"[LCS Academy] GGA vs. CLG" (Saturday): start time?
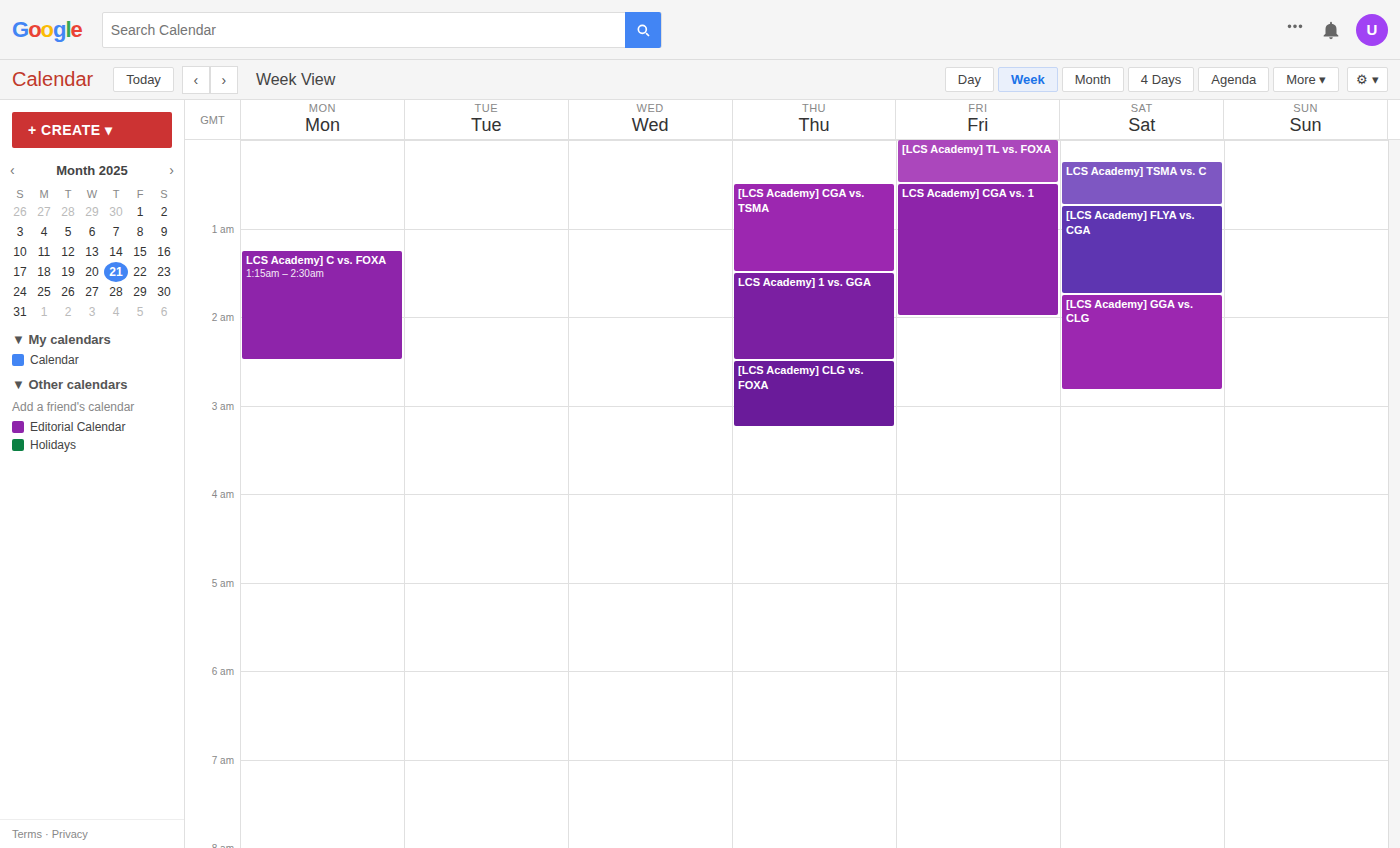
1:45 AM